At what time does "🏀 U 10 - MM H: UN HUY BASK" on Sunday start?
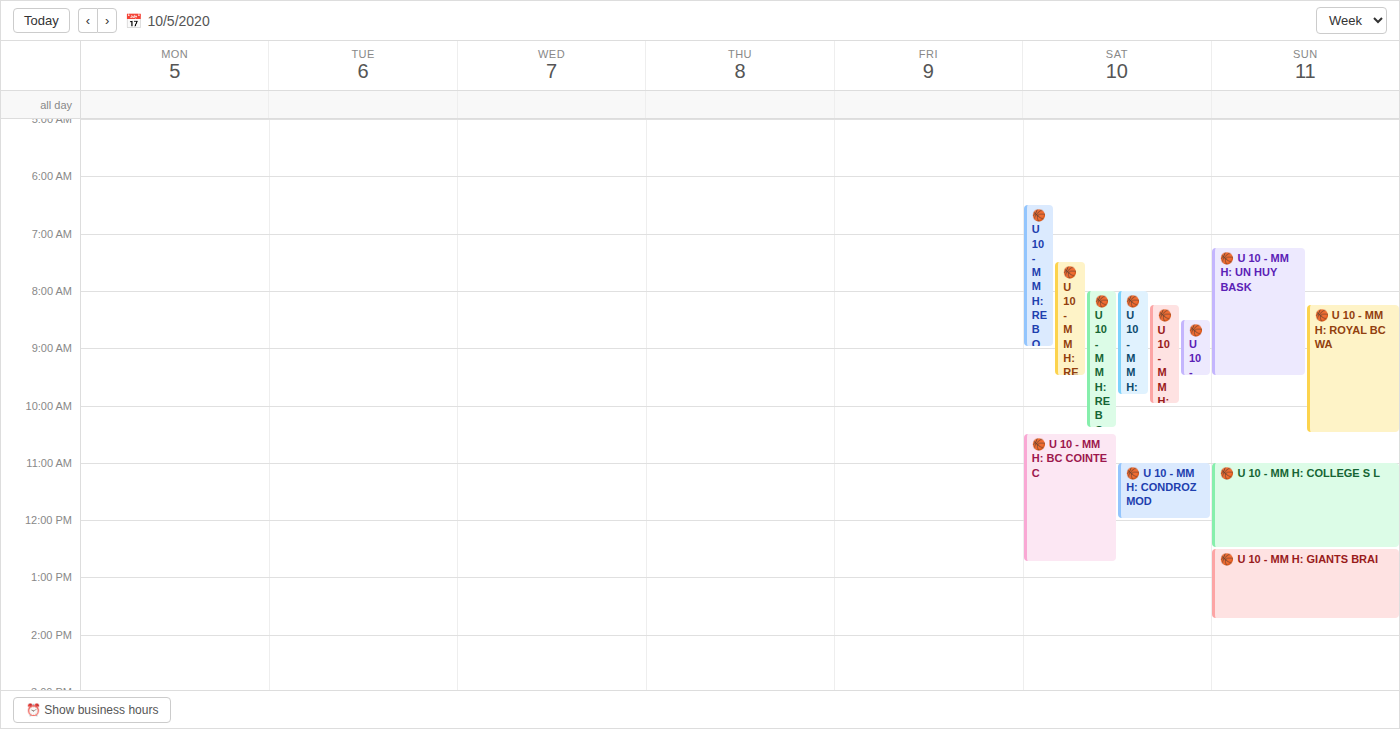
7:15 AM